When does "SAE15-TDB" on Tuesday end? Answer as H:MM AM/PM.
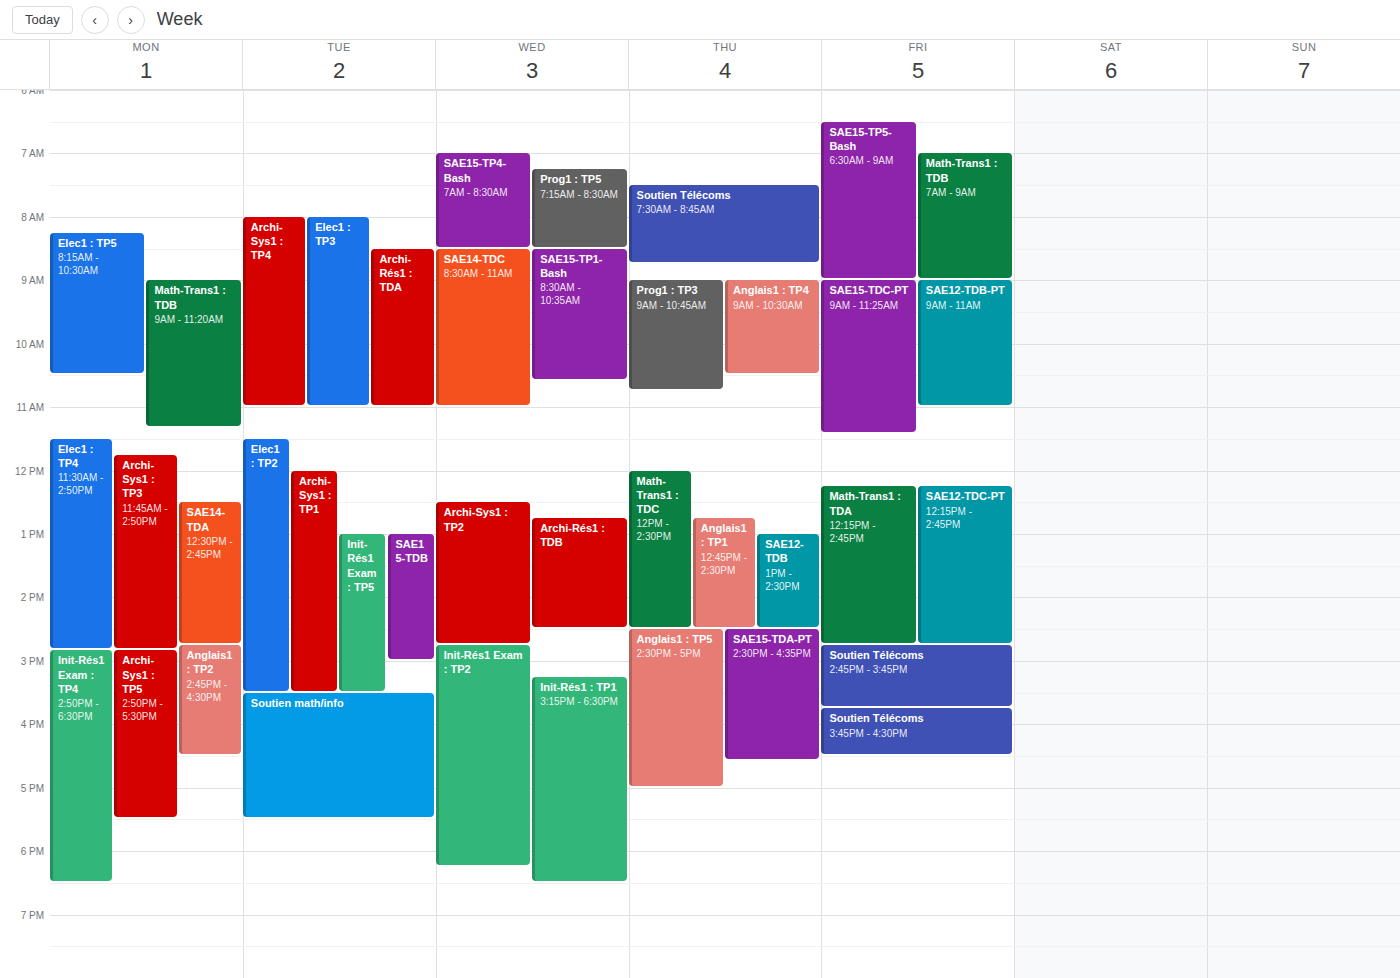
3:00 PM